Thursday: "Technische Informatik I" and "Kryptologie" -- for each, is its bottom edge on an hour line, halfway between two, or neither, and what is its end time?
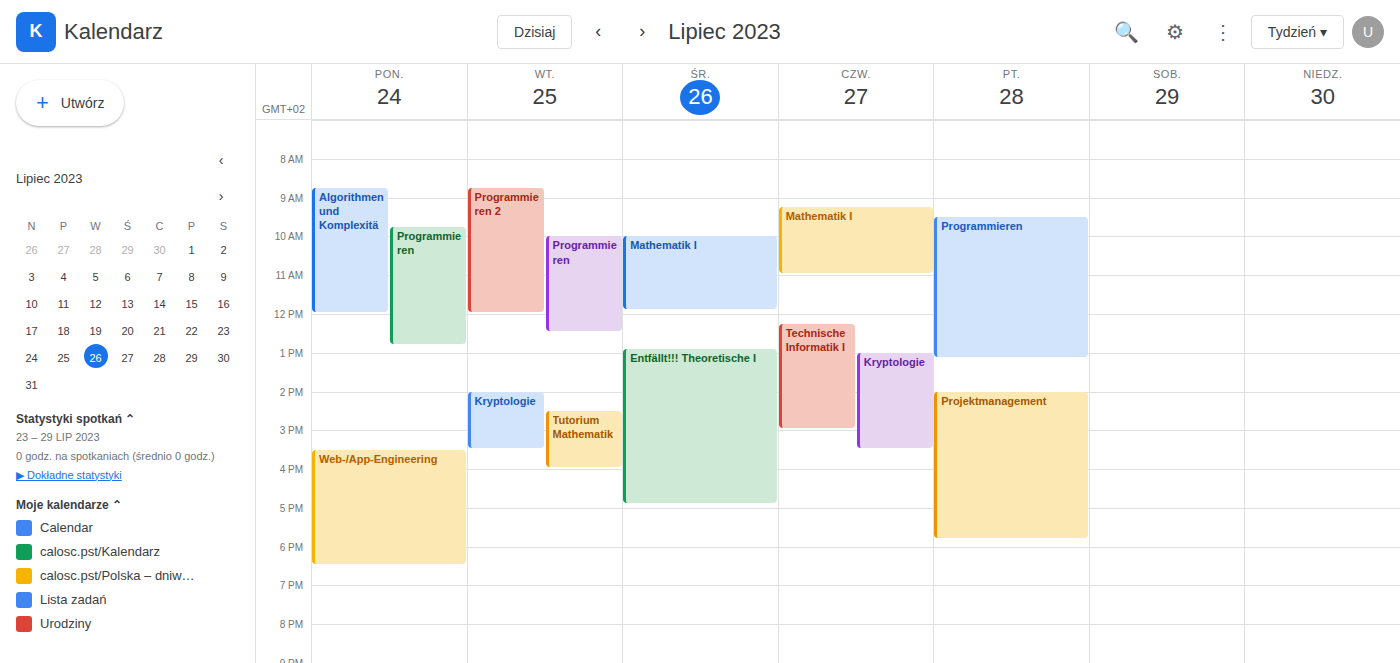
"Technische Informatik I": 3:00 PM, exactly on the 3 PM line. "Kryptologie": 3:30 PM, halfway between the 3 PM and 4 PM lines.